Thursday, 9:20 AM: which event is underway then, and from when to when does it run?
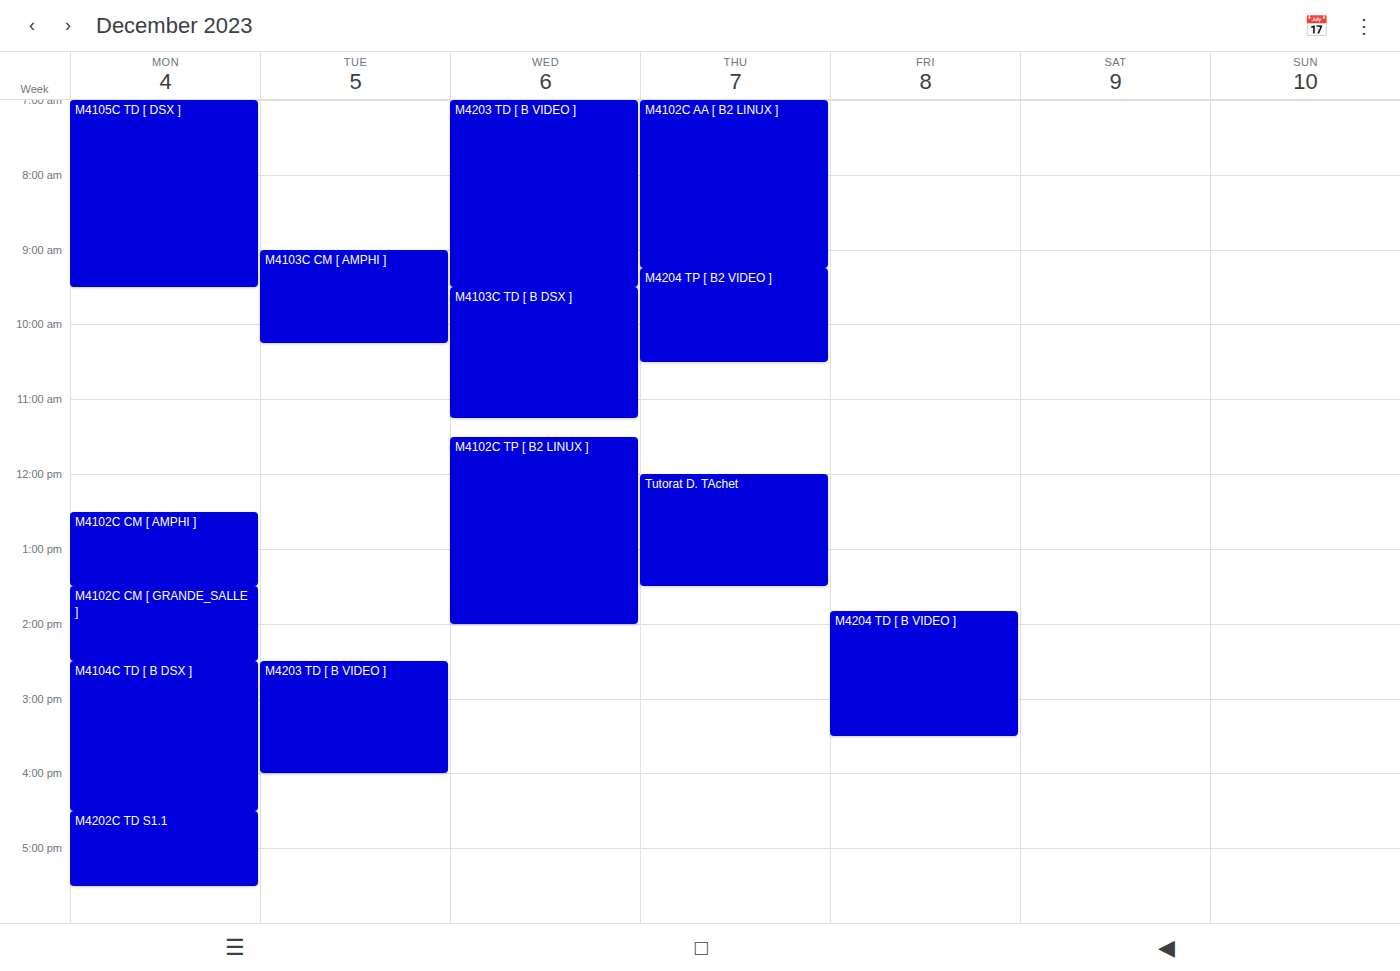
"M4204 TP [ B2 VIDEO ]", 9:15 AM to 10:30 AM